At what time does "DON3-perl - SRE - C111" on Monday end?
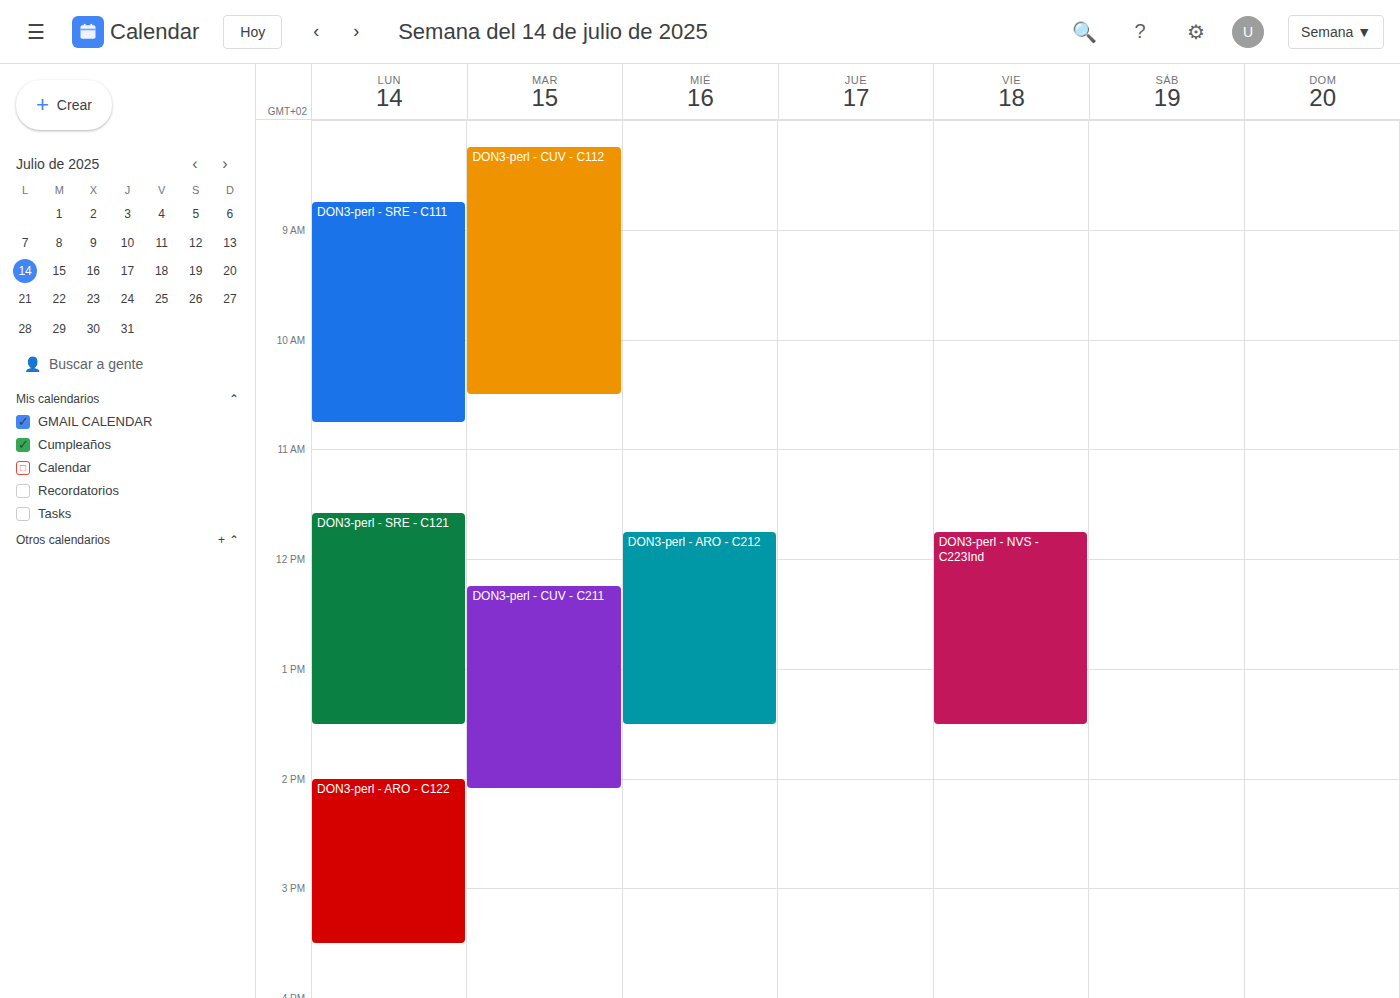
10:45 AM